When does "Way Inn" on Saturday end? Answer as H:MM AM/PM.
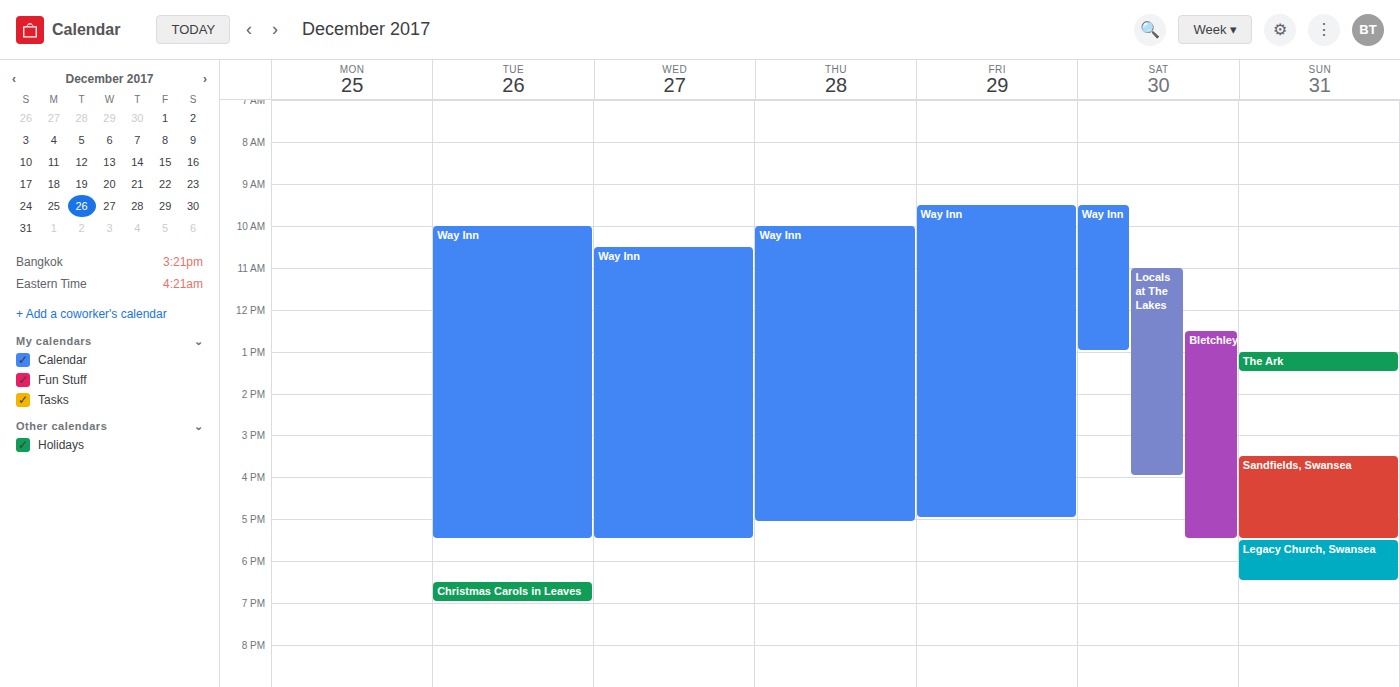
1:00 PM